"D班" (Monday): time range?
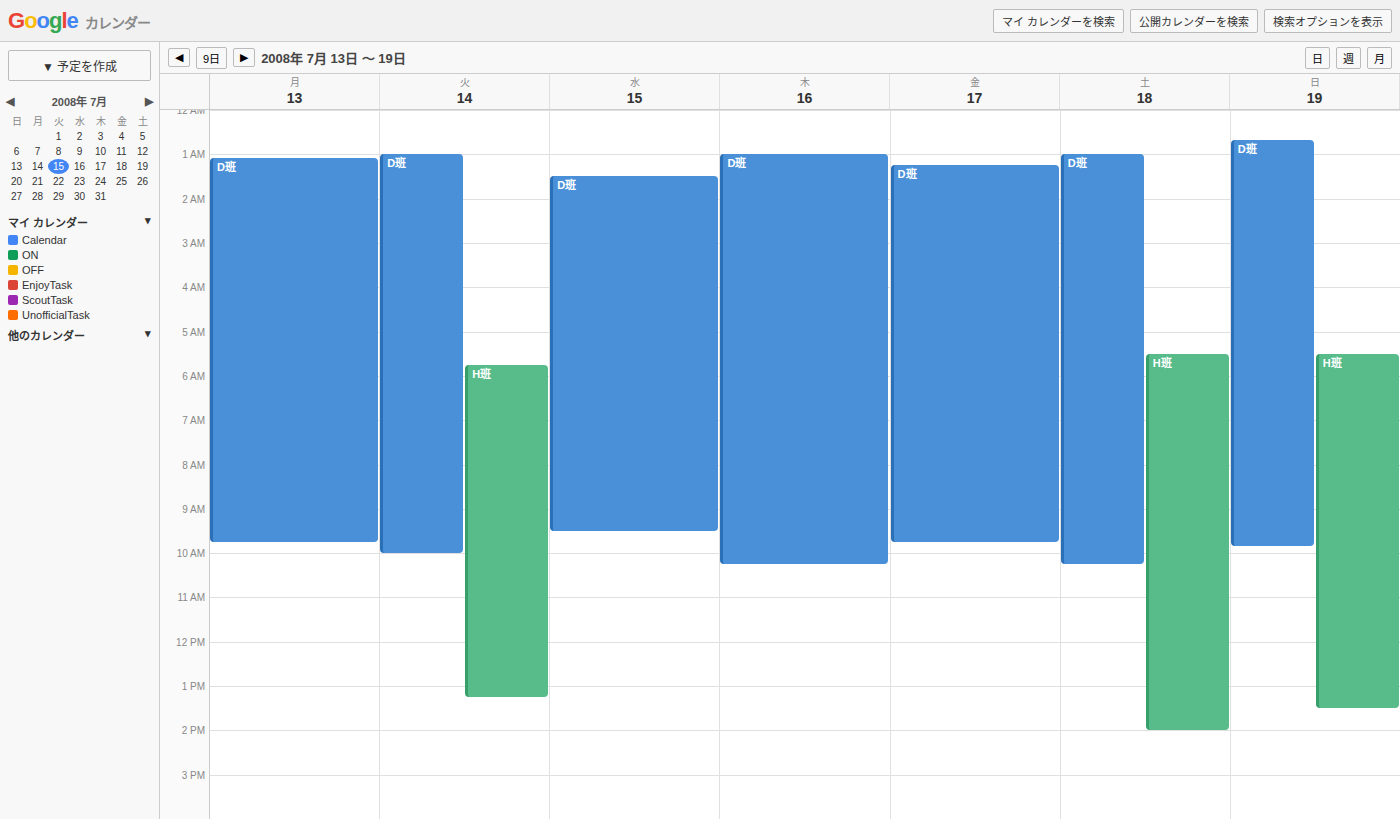
1:05 AM to 9:45 AM